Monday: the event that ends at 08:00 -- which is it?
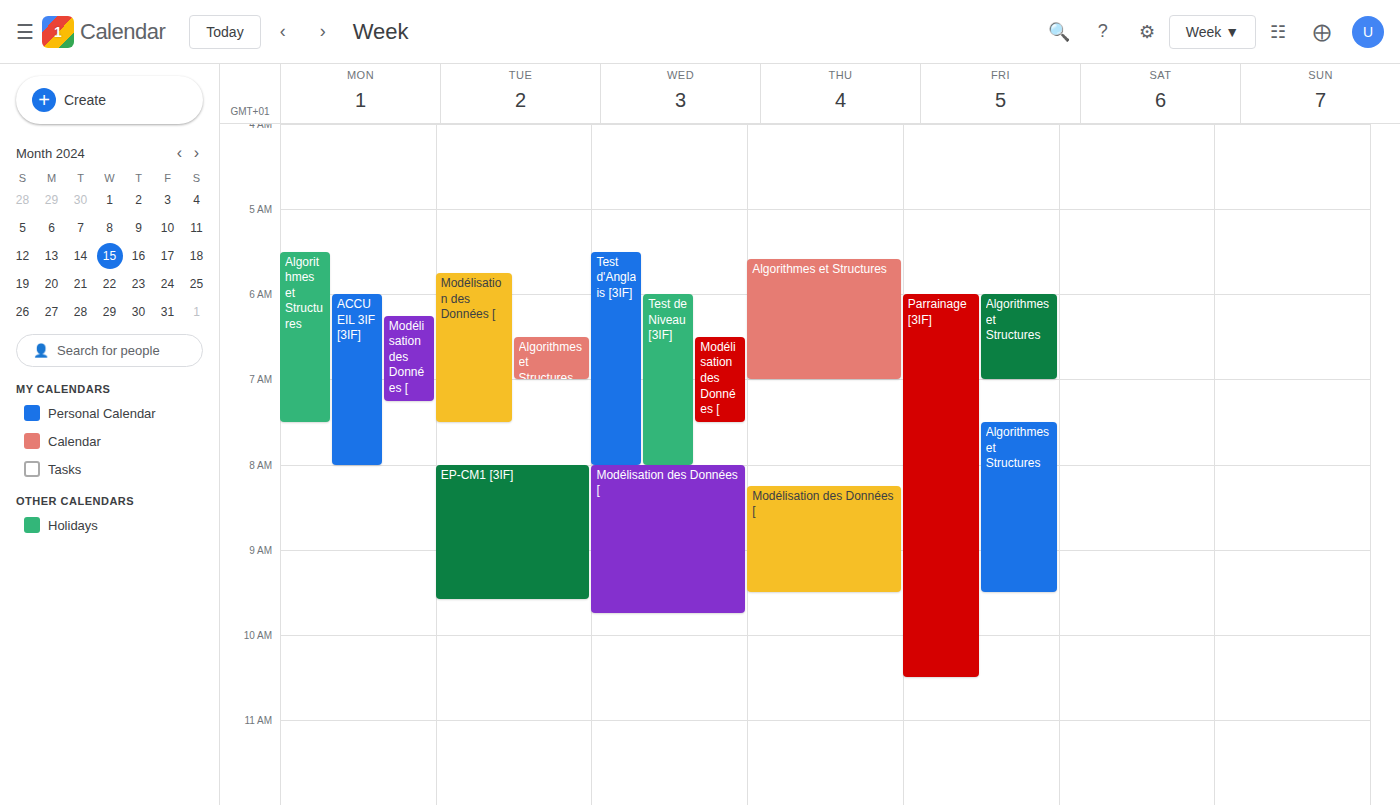
"ACCUEIL 3IF [3IF]"